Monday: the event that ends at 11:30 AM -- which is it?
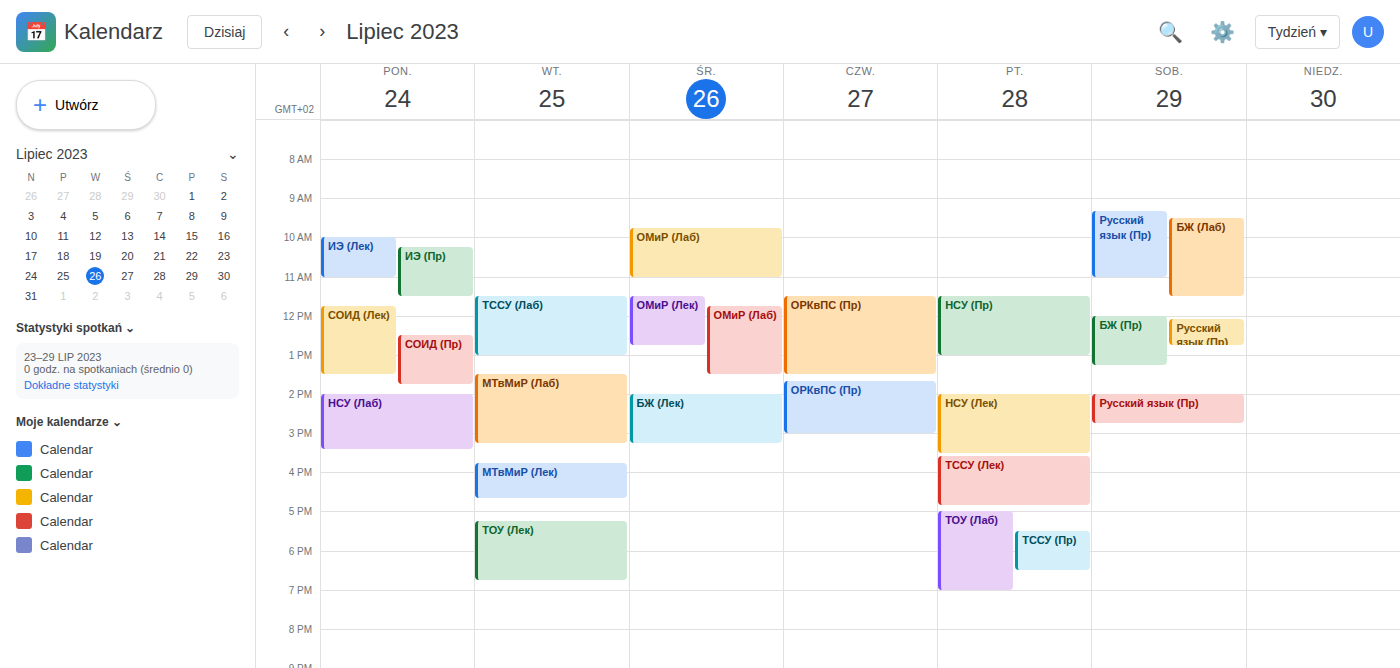
"ИЭ (Пр)"